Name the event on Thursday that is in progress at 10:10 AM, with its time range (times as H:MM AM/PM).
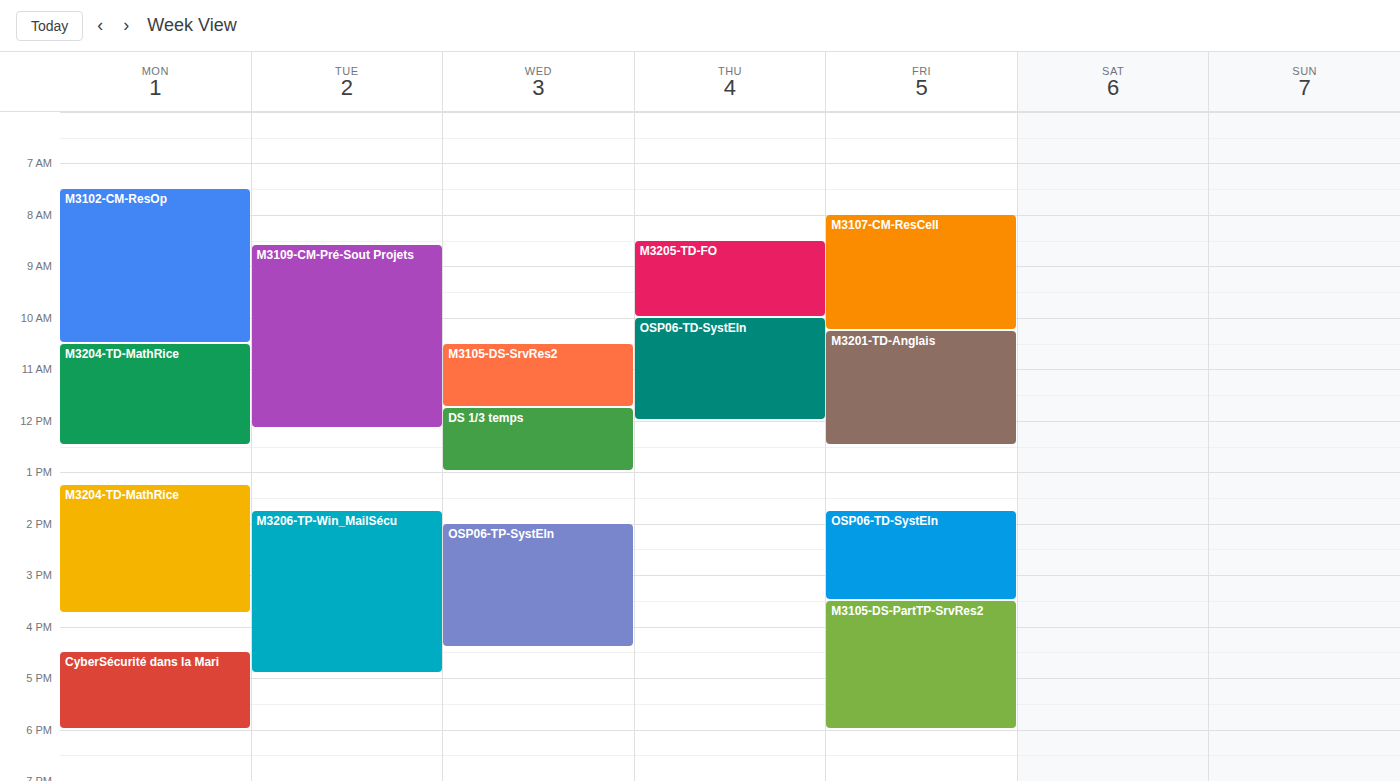
"OSP06-TD-SystEln", 10:00 AM to 12:00 PM